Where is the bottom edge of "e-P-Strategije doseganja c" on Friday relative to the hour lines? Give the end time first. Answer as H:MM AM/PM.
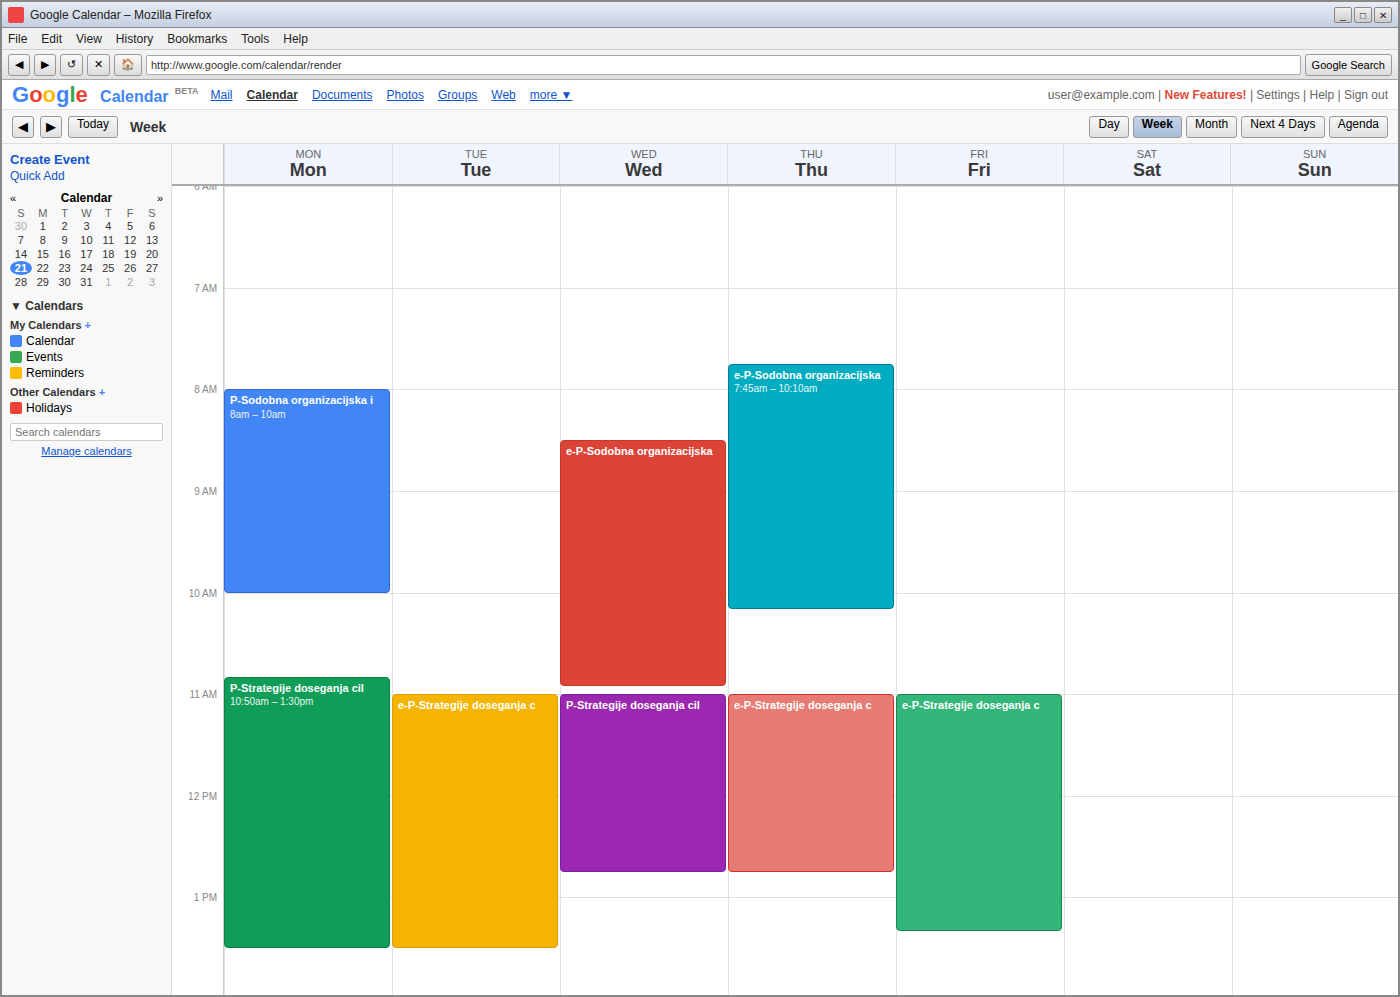
1:20 PM -- neither: 20 minutes below the 1 PM line and 40 minutes above the 2 PM line.